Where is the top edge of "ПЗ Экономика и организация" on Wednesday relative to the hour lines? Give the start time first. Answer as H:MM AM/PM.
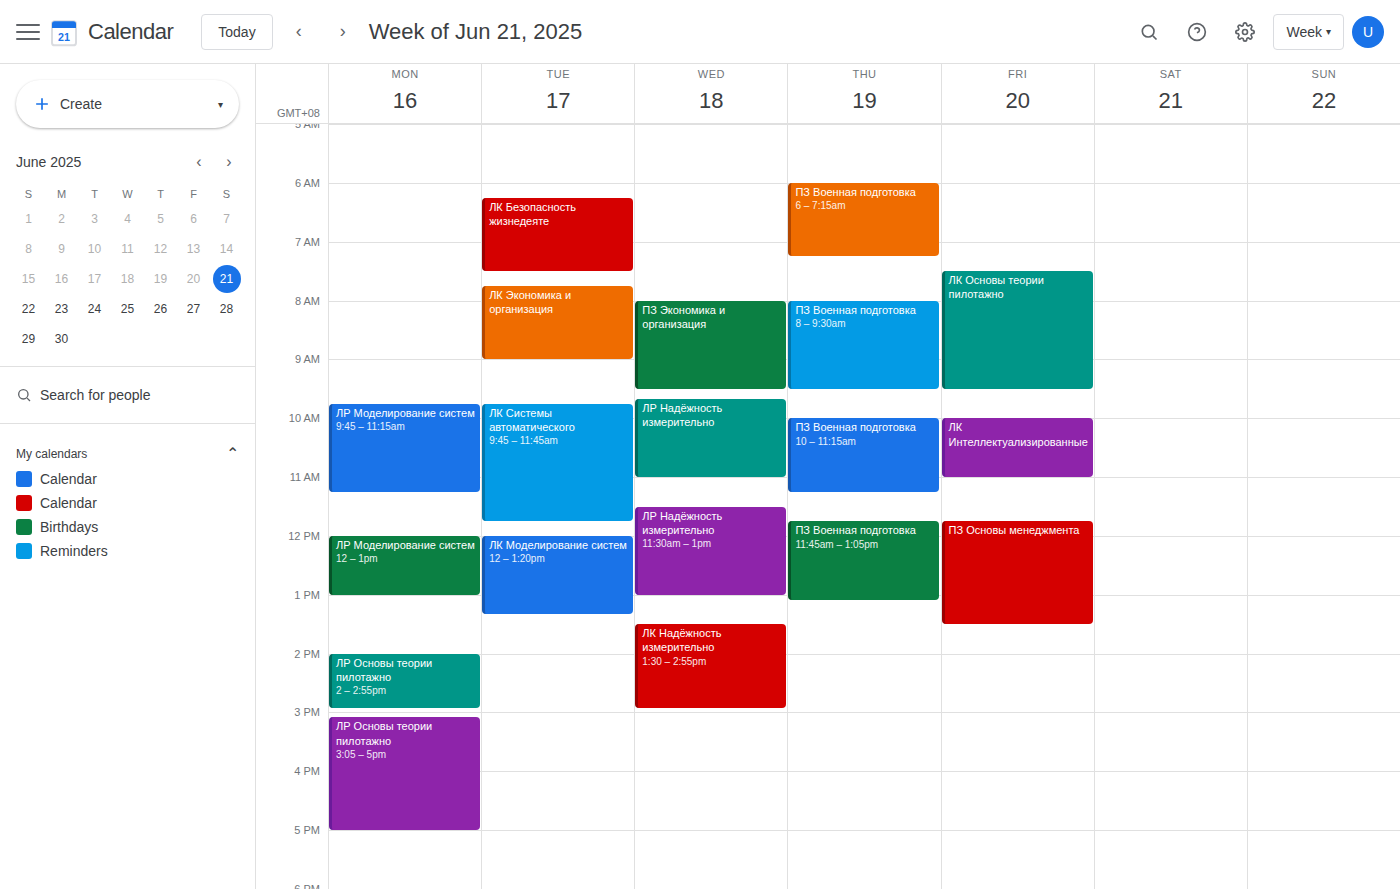
8:00 AM -- exactly on the 8 AM line.